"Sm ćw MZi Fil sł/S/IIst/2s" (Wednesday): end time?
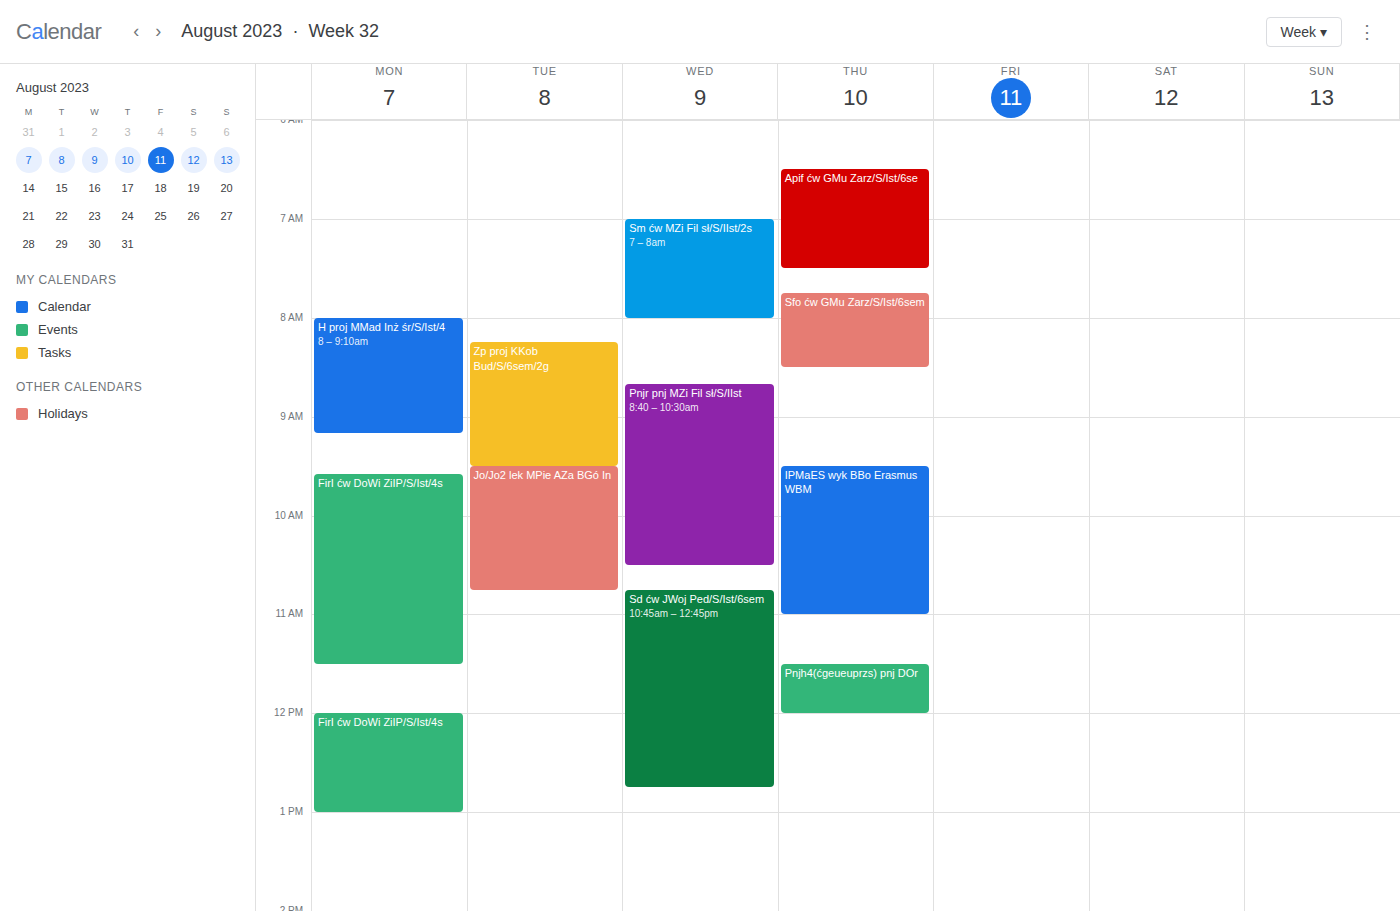
8:00 AM